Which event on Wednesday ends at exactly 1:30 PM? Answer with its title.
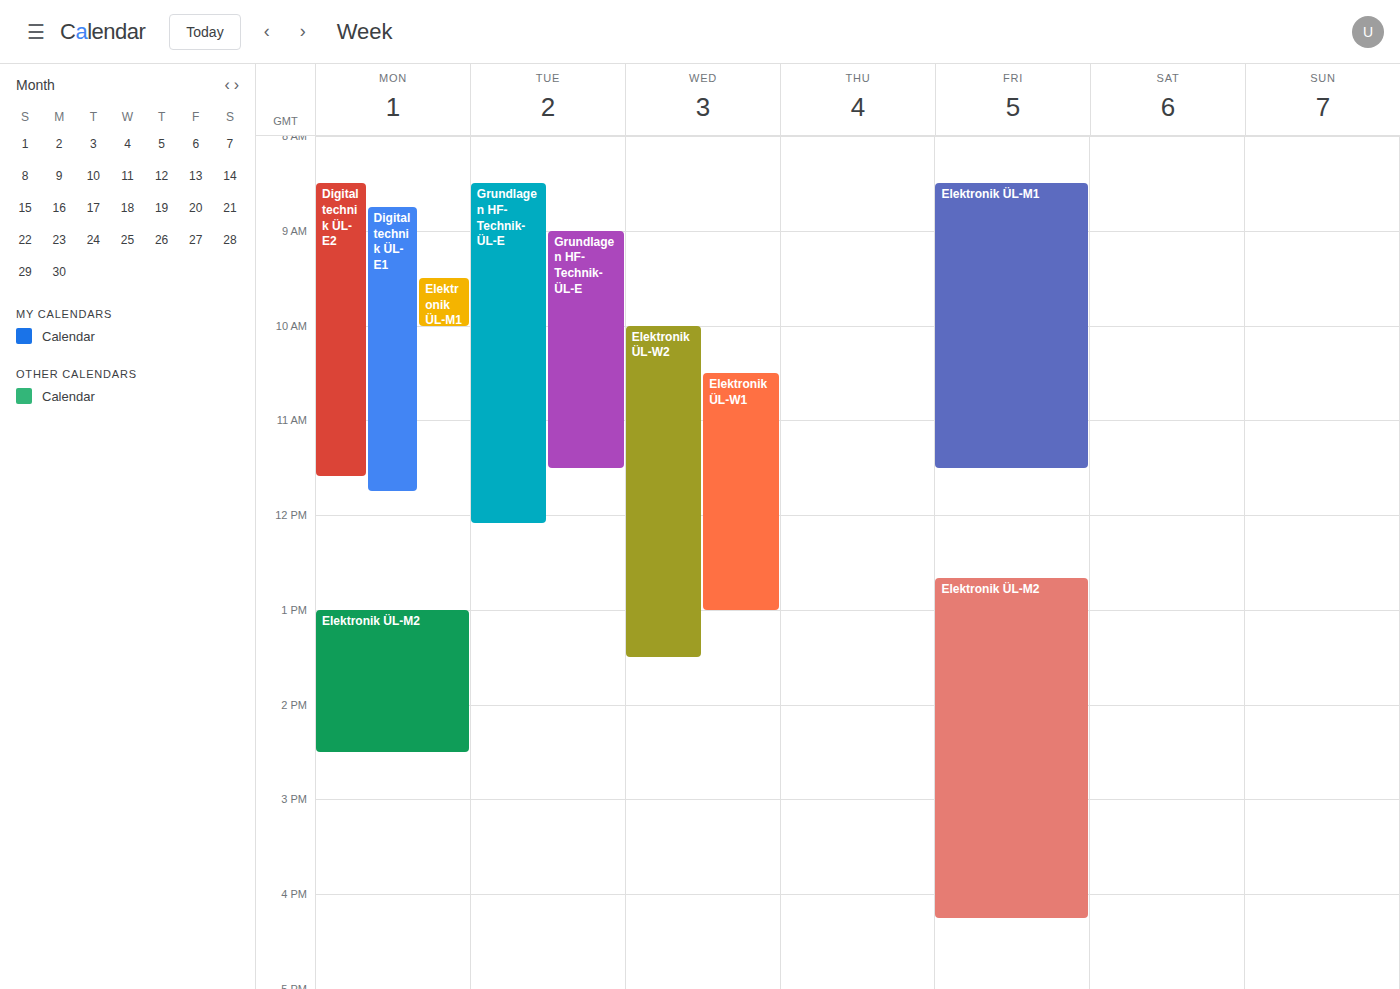
"Elektronik ÜL-W2"